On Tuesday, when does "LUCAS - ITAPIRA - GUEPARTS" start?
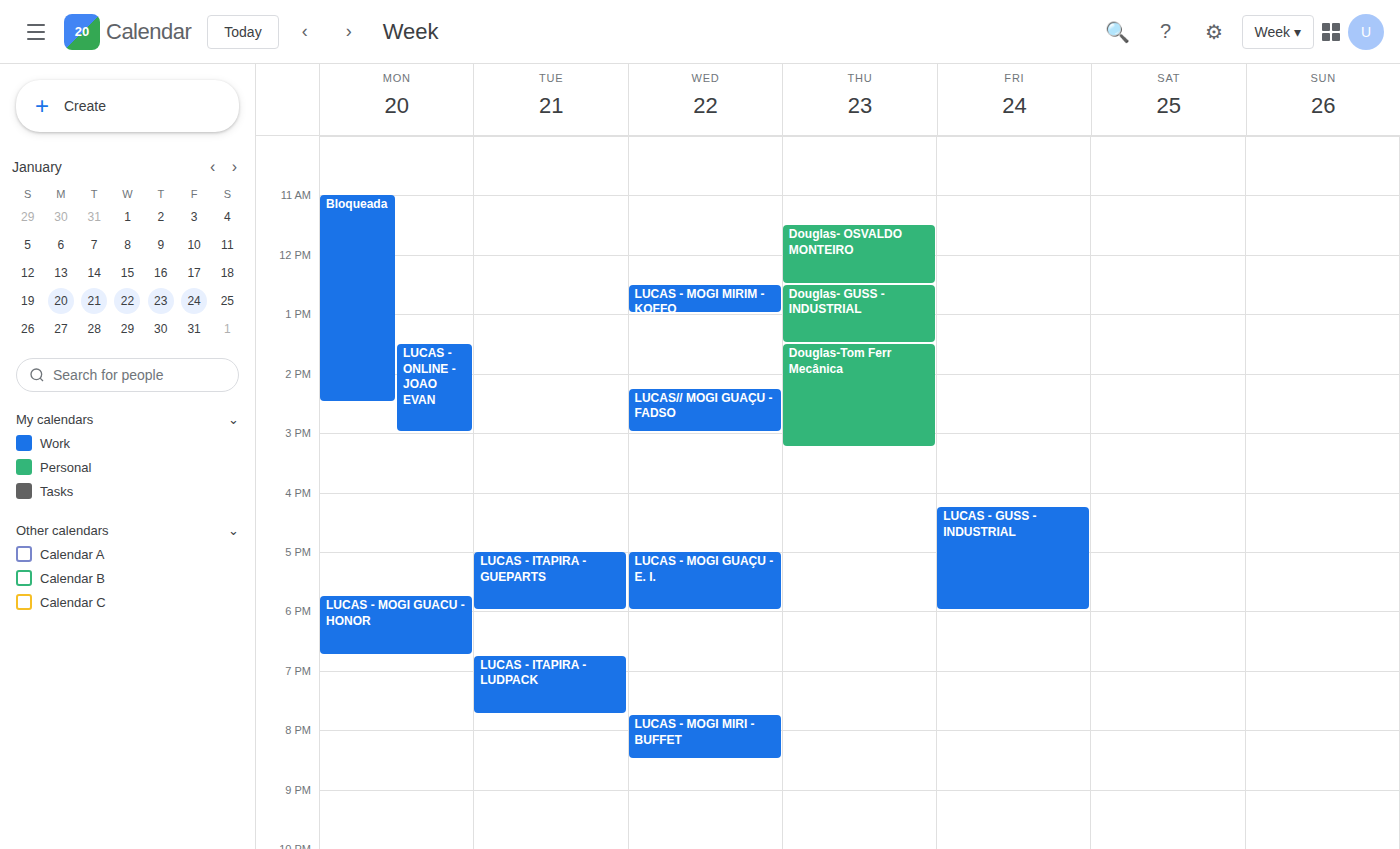
5:00 PM